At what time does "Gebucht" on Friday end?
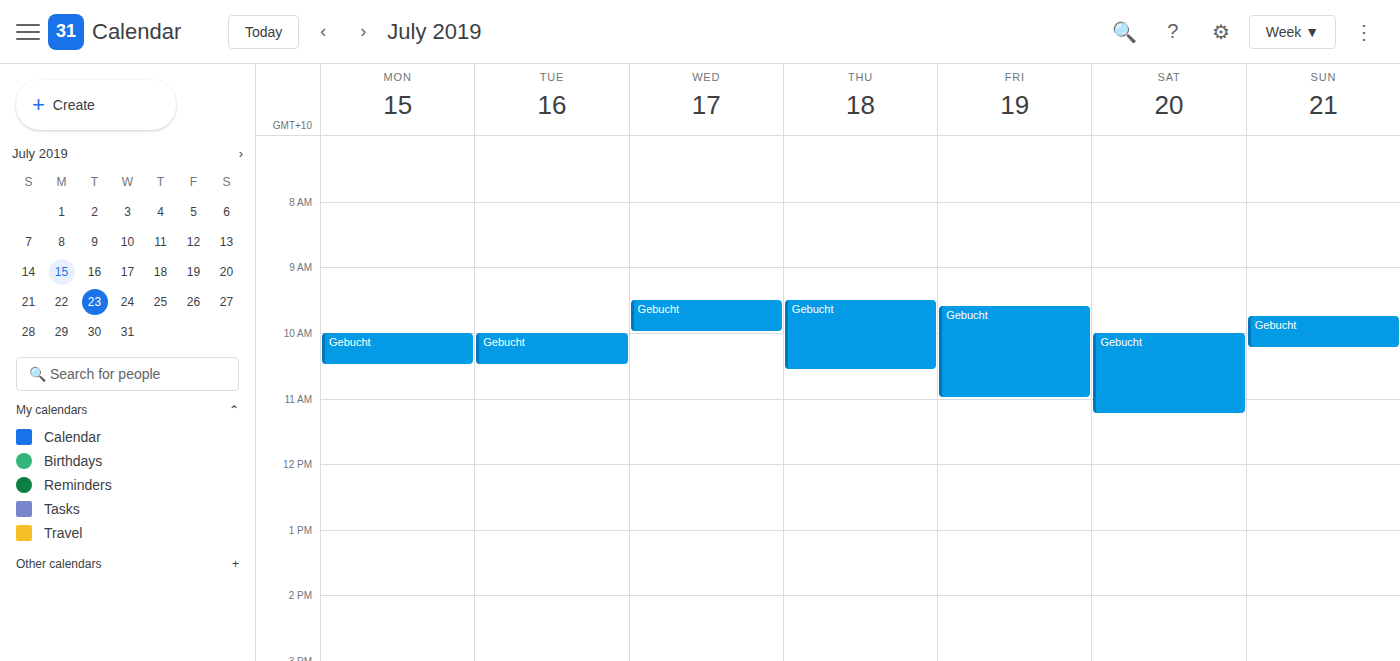
11:00 AM